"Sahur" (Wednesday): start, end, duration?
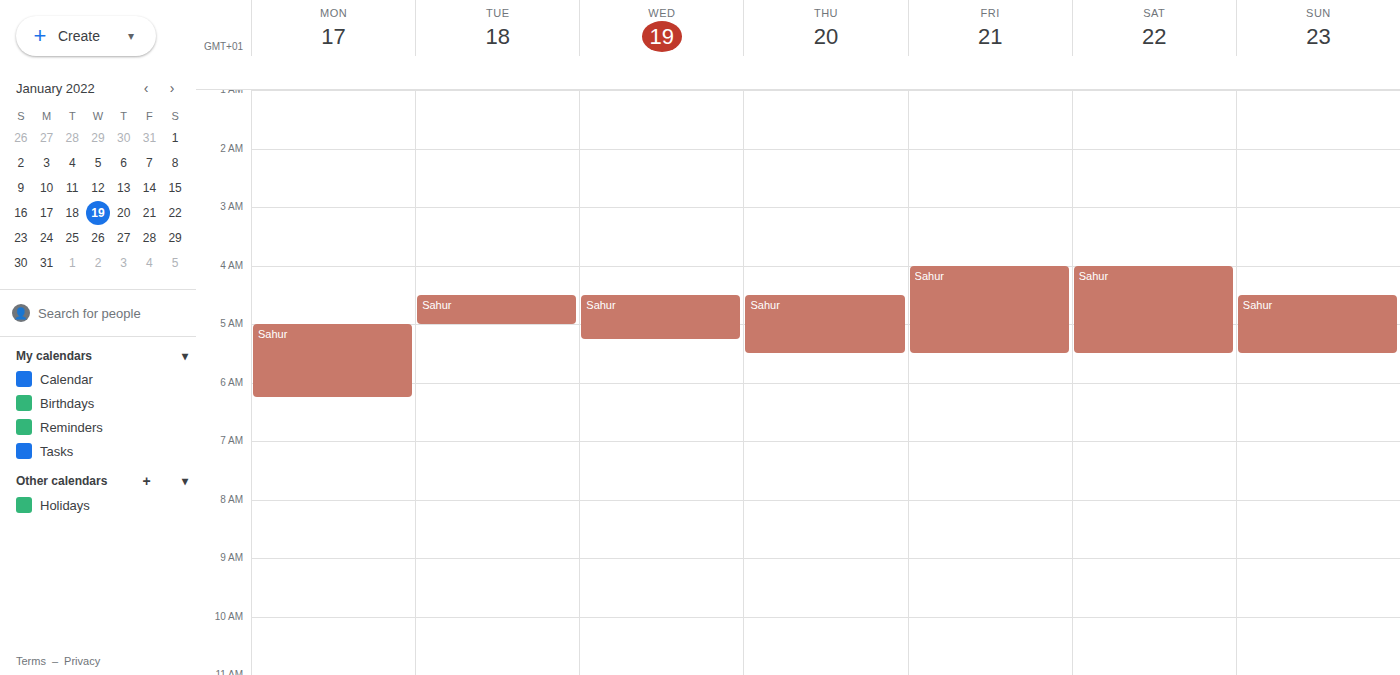
4:30 AM to 5:15 AM, 45 minutes